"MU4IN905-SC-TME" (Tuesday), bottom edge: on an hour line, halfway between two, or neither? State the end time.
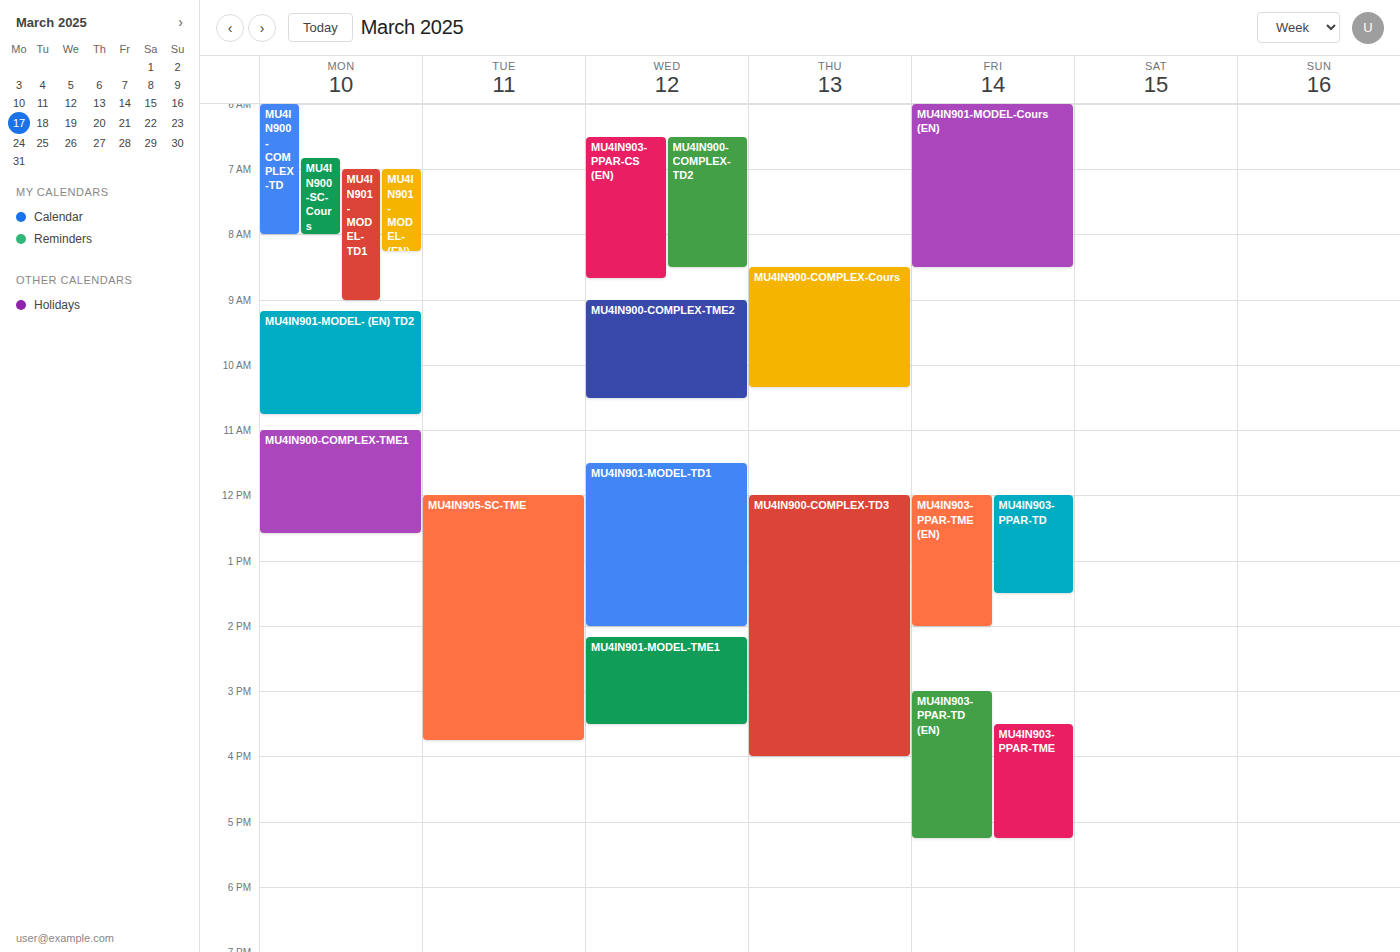
3:45 PM -- neither: three quarters of the way from the 3 PM line to the 4 PM line.